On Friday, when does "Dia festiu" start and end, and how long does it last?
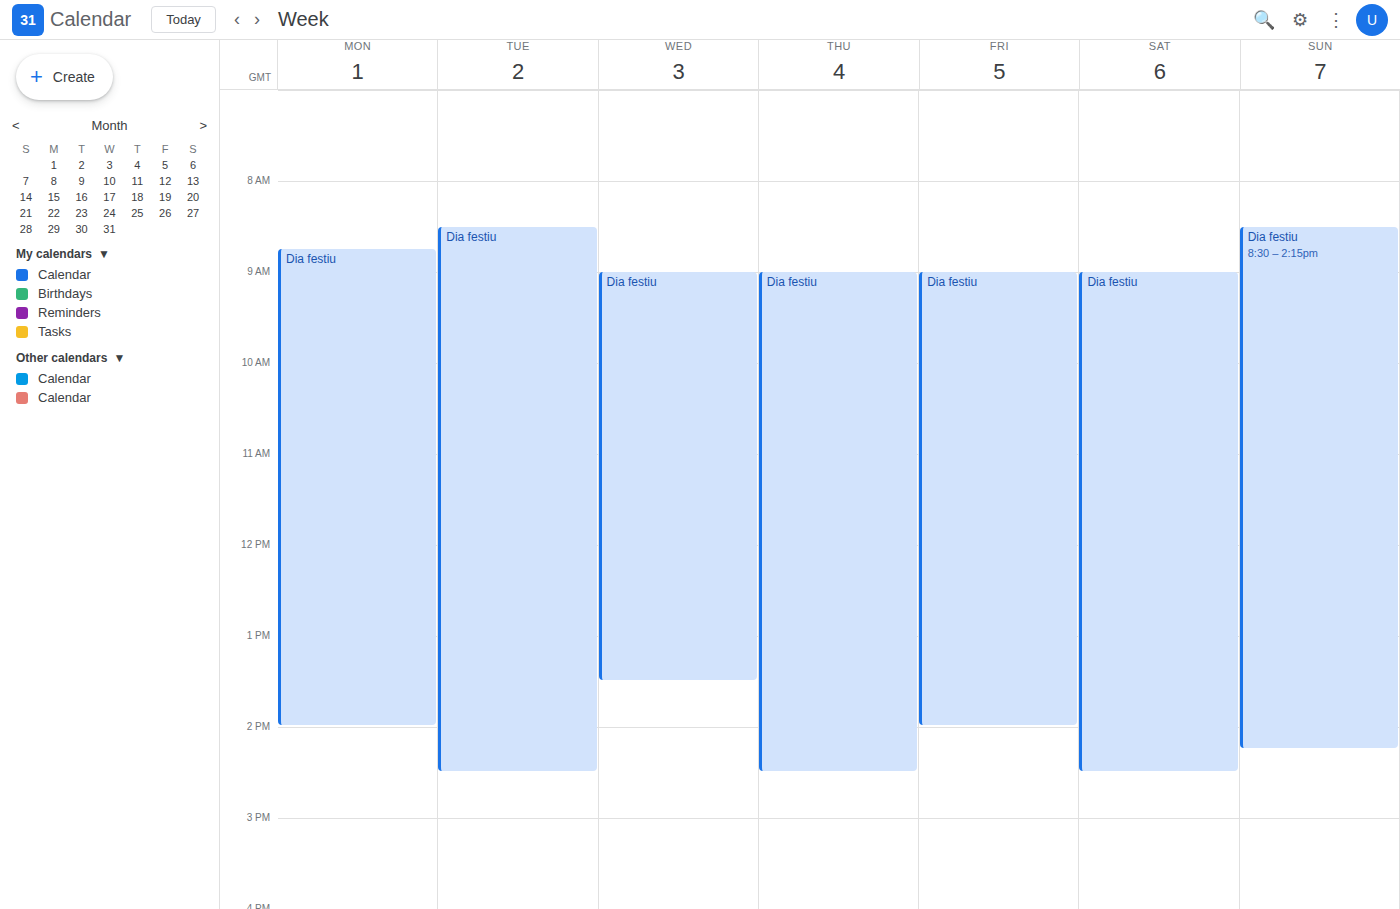
09:00 to 14:00, 5 hours